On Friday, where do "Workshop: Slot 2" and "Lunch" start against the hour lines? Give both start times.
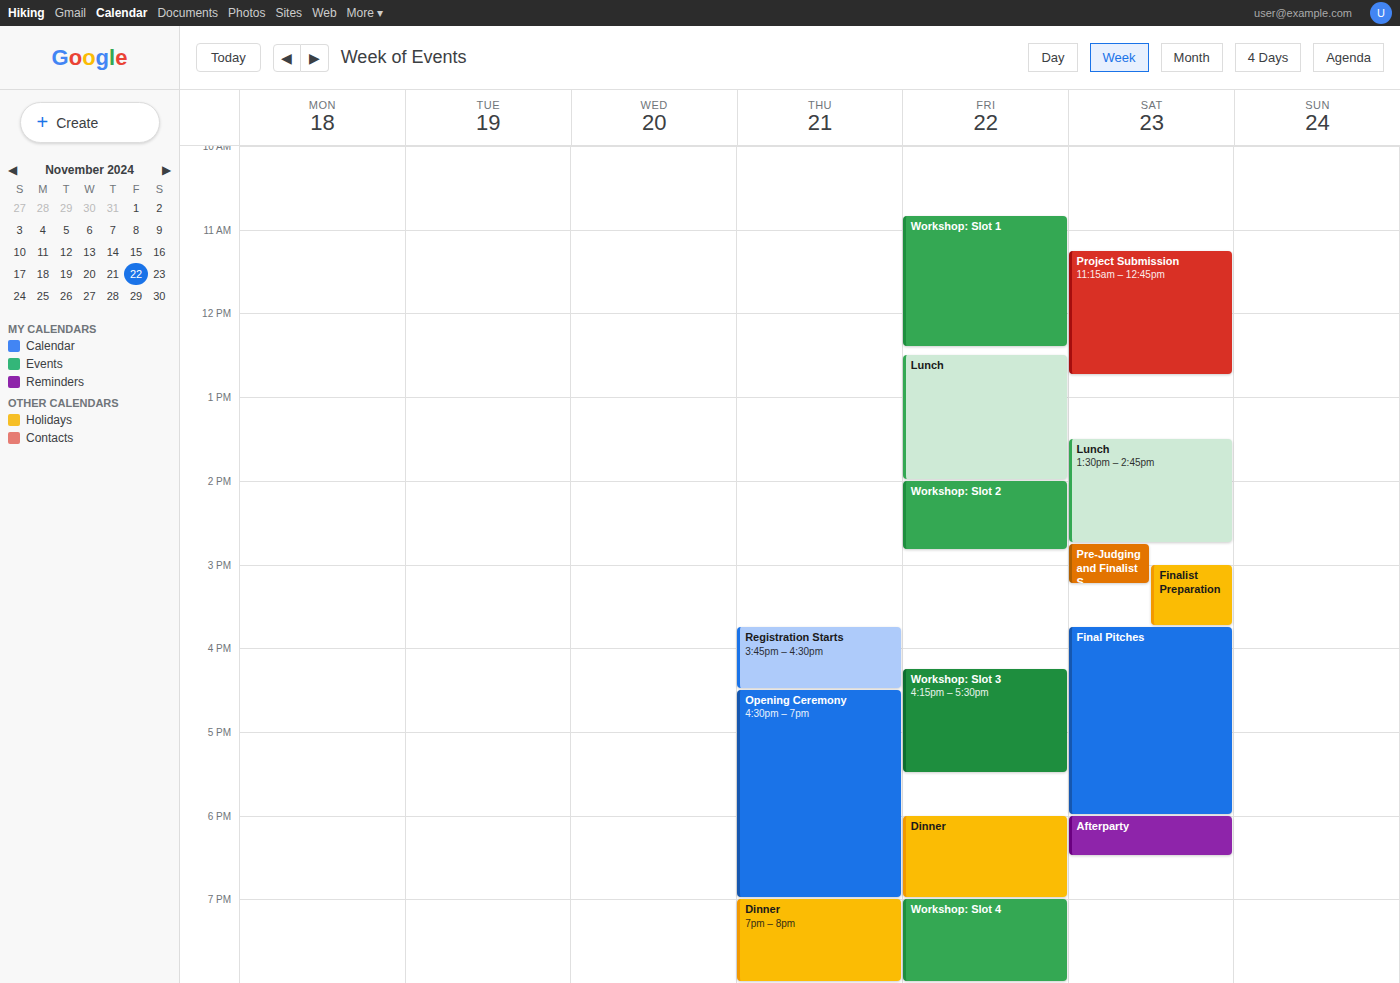
"Workshop: Slot 2": 2:00 PM, exactly on the 2 PM line. "Lunch": 12:30 PM, halfway between the 12 PM and 1 PM lines.